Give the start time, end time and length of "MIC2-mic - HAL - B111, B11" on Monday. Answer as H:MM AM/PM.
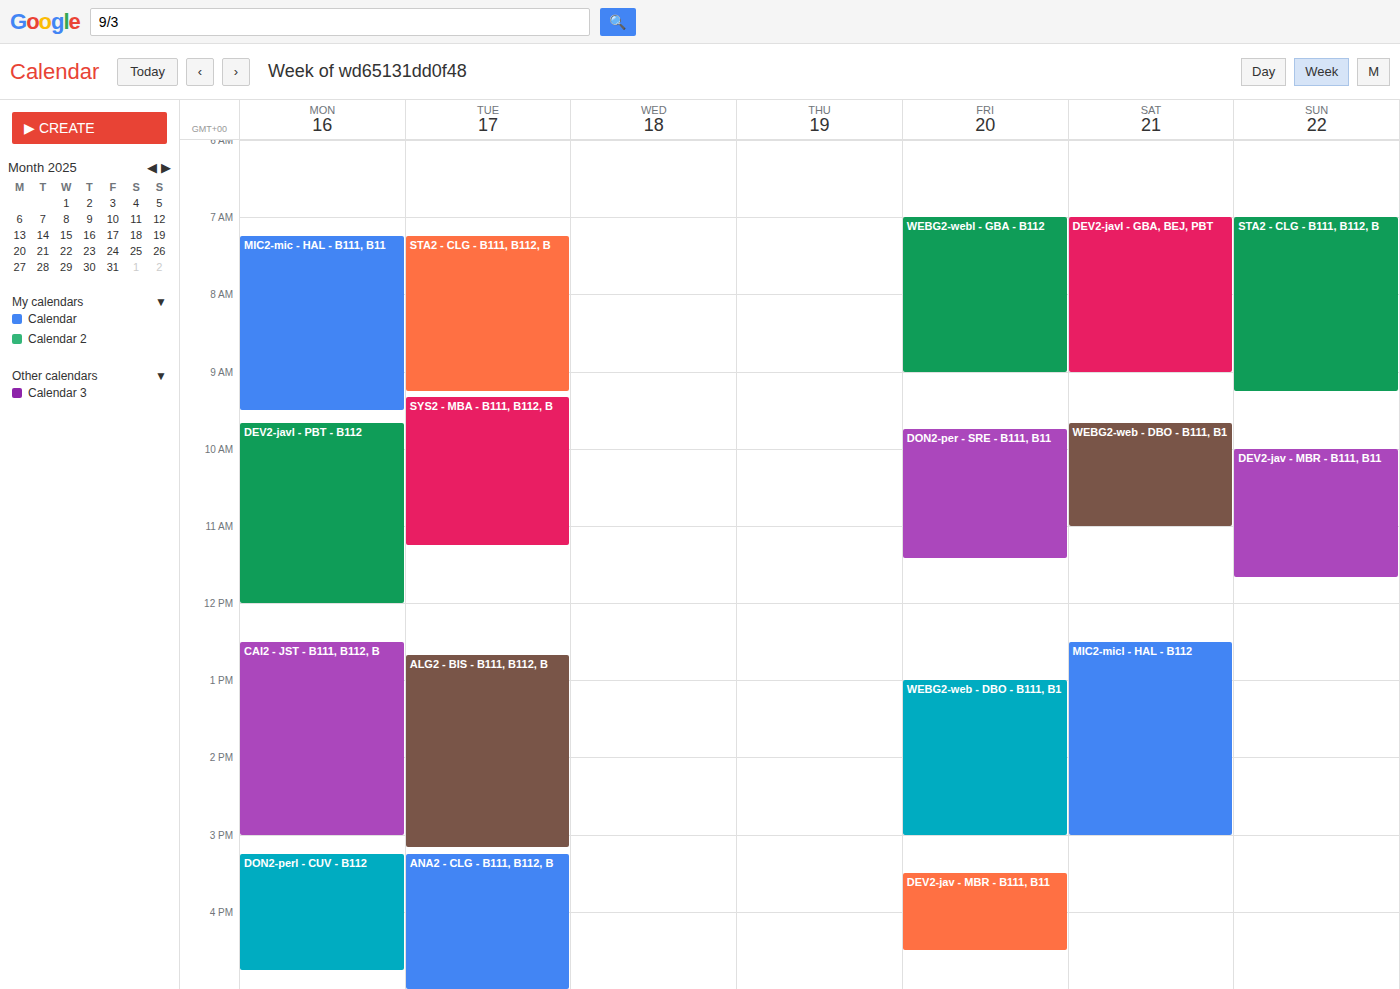
7:15 AM to 9:30 AM, 2 hours 15 minutes